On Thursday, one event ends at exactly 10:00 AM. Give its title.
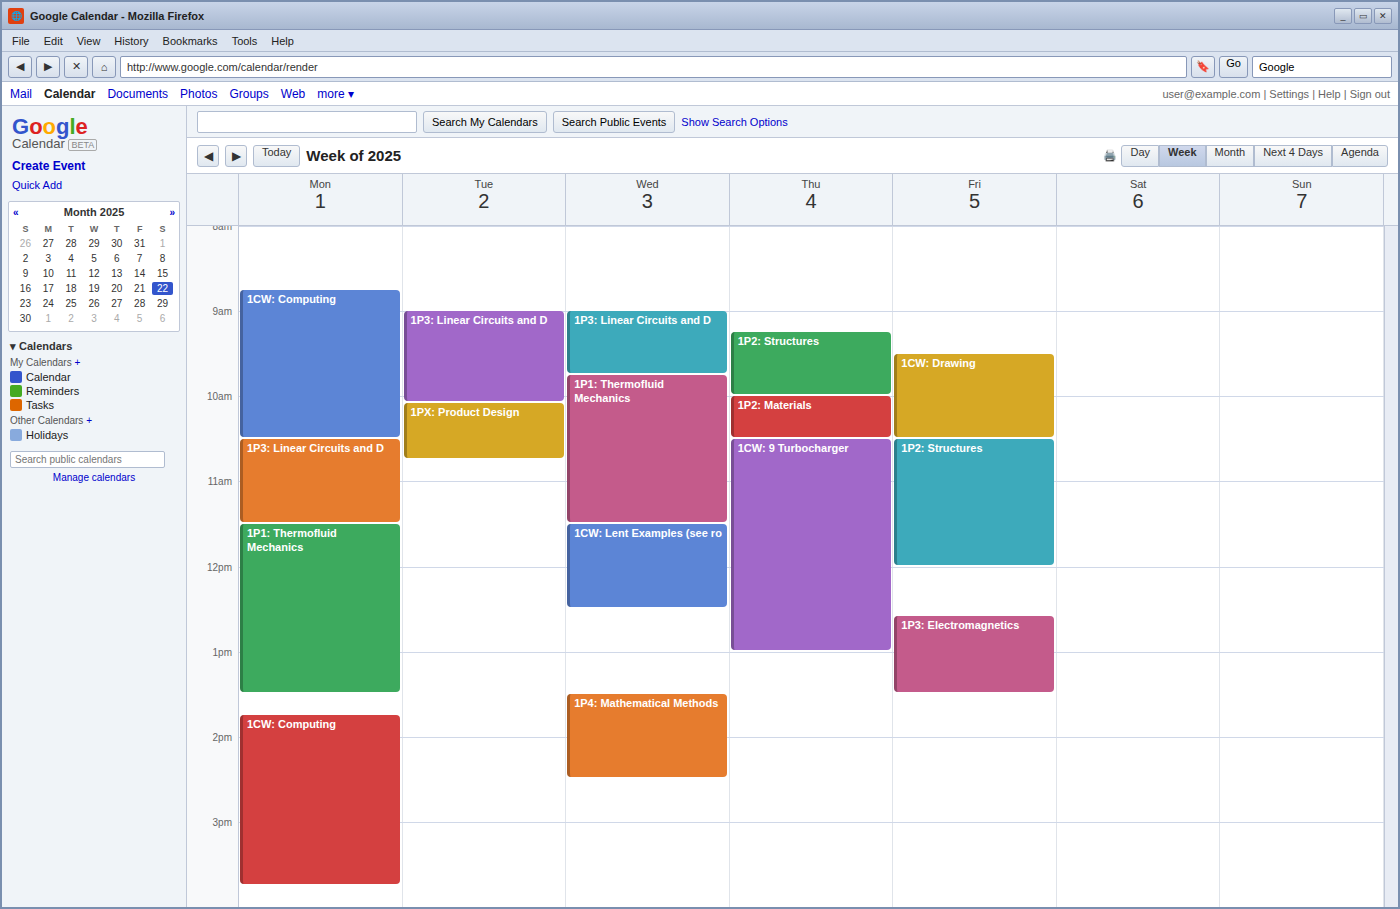
"1P2: Structures"